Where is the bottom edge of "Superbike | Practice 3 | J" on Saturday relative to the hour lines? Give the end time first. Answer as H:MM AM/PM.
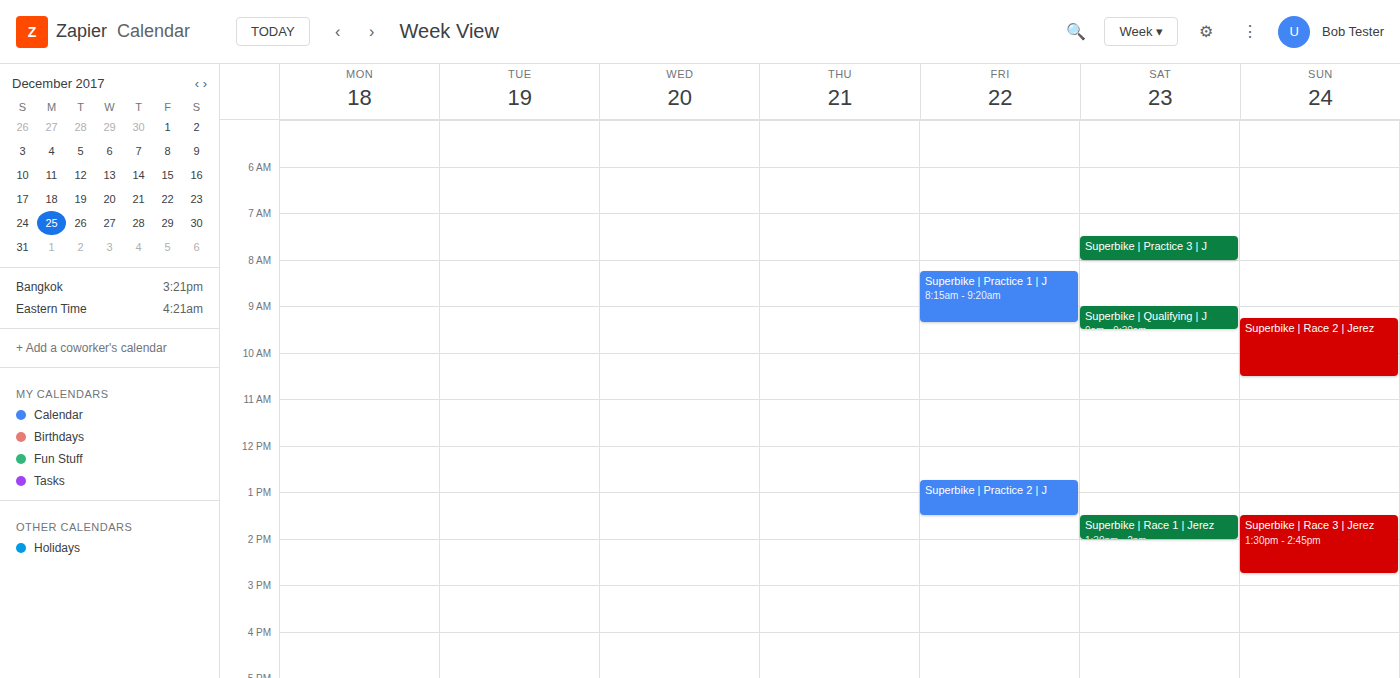
8:00 AM -- exactly on the 8 AM line.